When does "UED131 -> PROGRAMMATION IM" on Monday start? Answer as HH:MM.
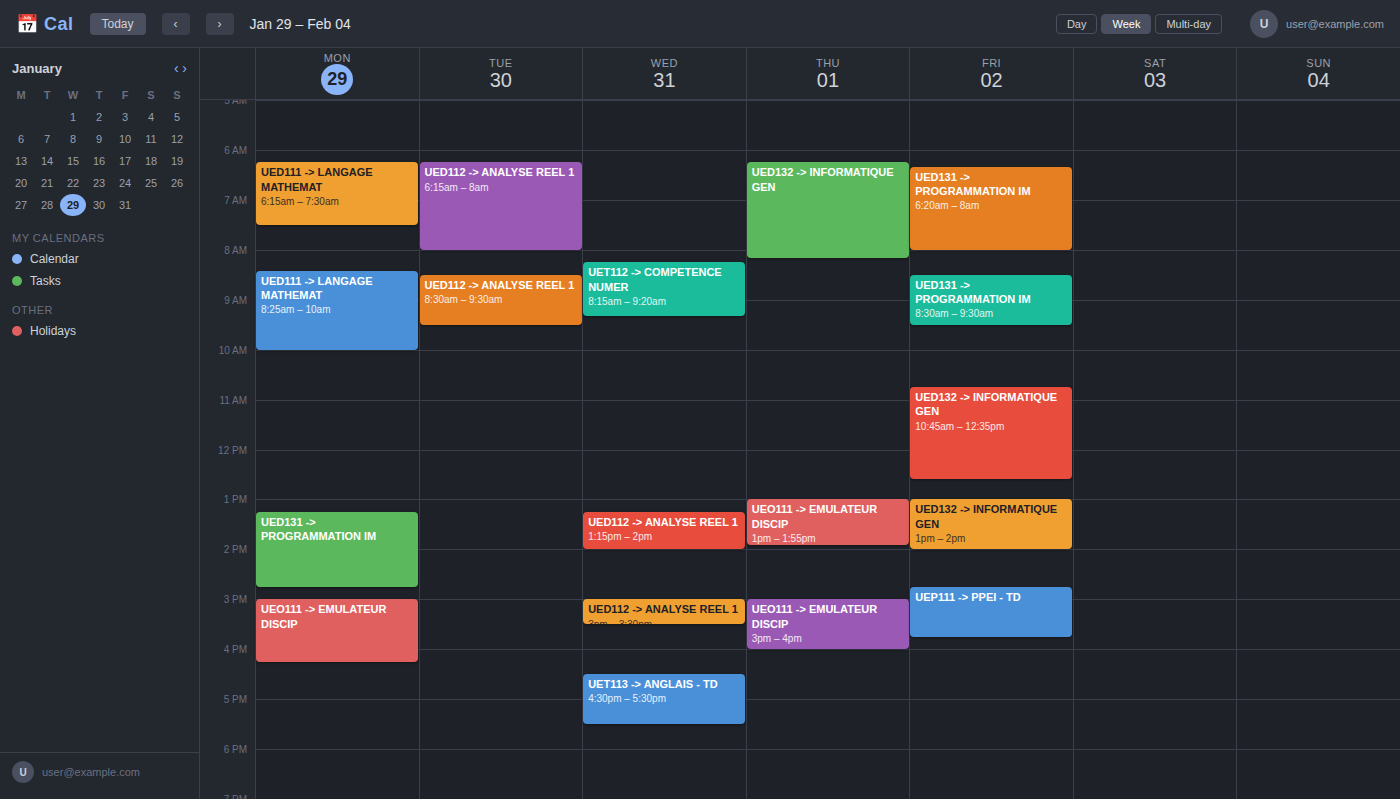
13:15